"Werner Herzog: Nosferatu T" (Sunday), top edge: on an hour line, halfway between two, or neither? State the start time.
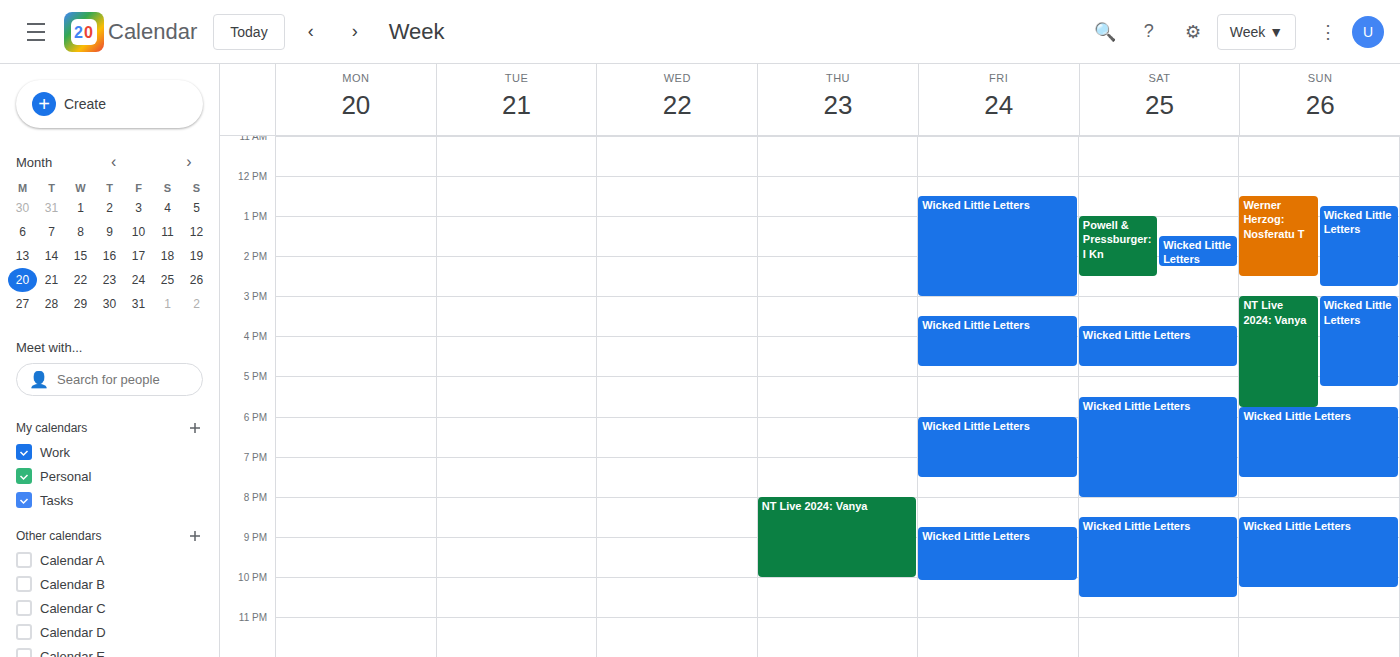
12:30 PM -- halfway between the 12 PM and 1 PM lines.